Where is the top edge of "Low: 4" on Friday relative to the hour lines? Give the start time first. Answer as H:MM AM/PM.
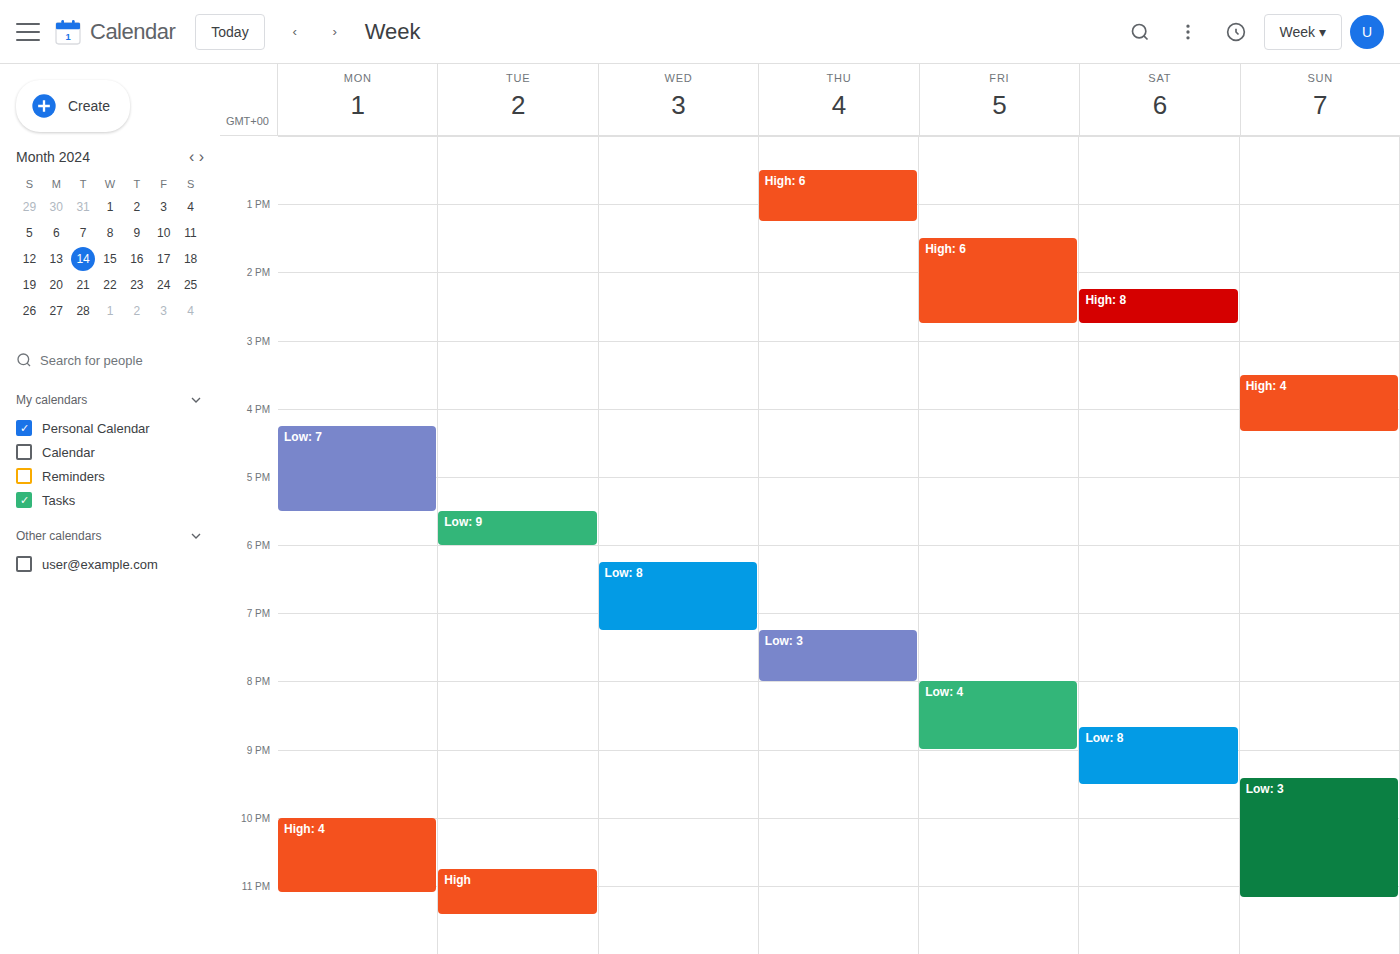
8:00 PM -- exactly on the 8 PM line.